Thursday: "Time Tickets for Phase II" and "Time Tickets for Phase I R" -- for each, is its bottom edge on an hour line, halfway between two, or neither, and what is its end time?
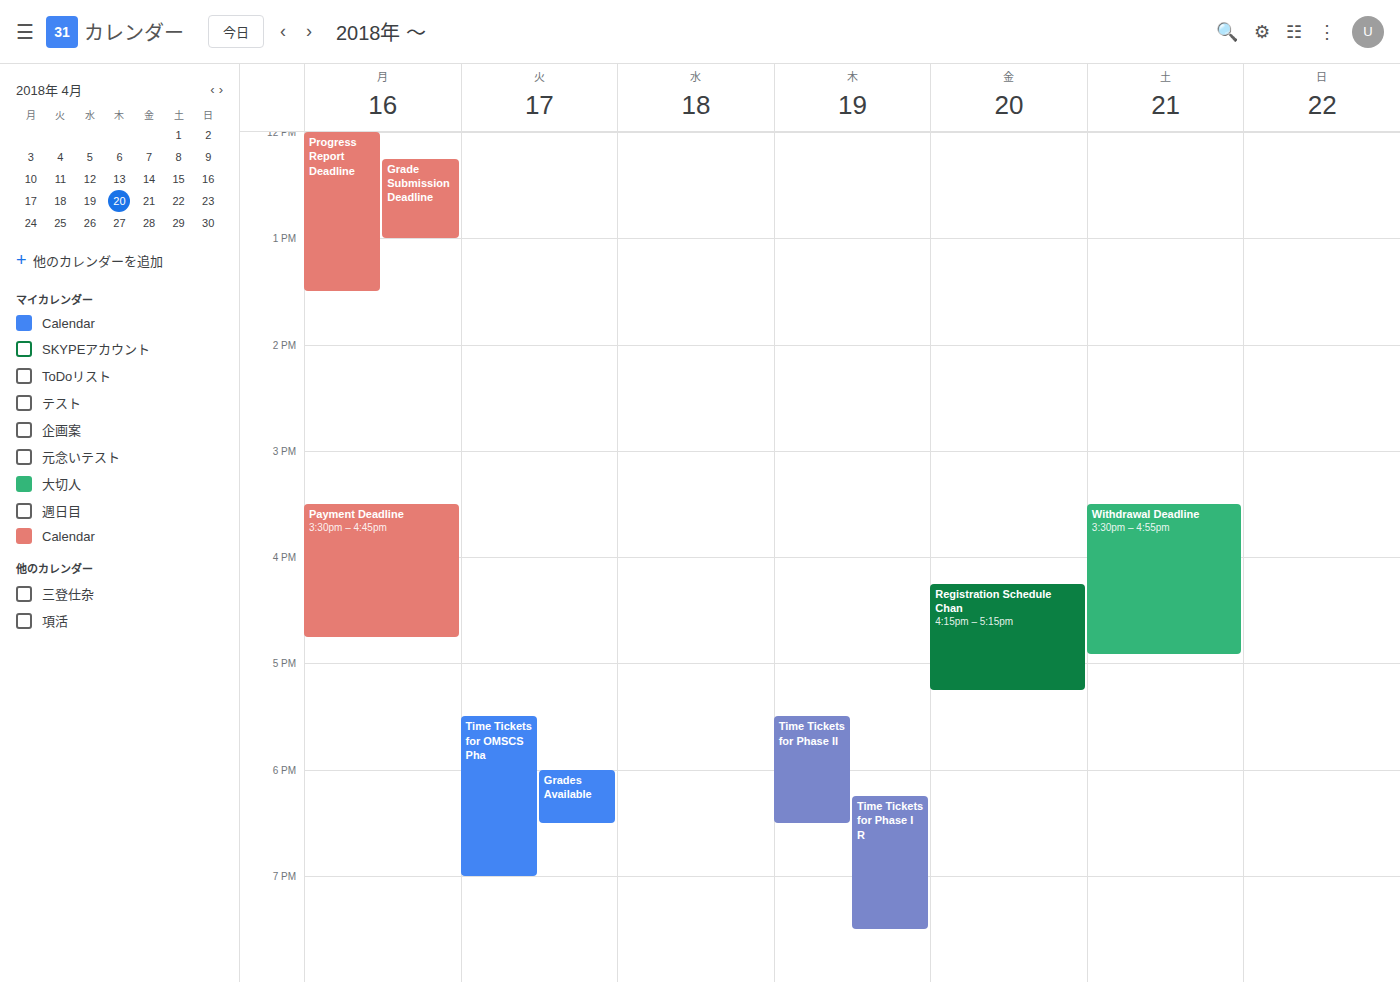
"Time Tickets for Phase II": 18:30, halfway between the 18:00 and 19:00 lines. "Time Tickets for Phase I R": 19:30, halfway between the 19:00 and 20:00 lines.